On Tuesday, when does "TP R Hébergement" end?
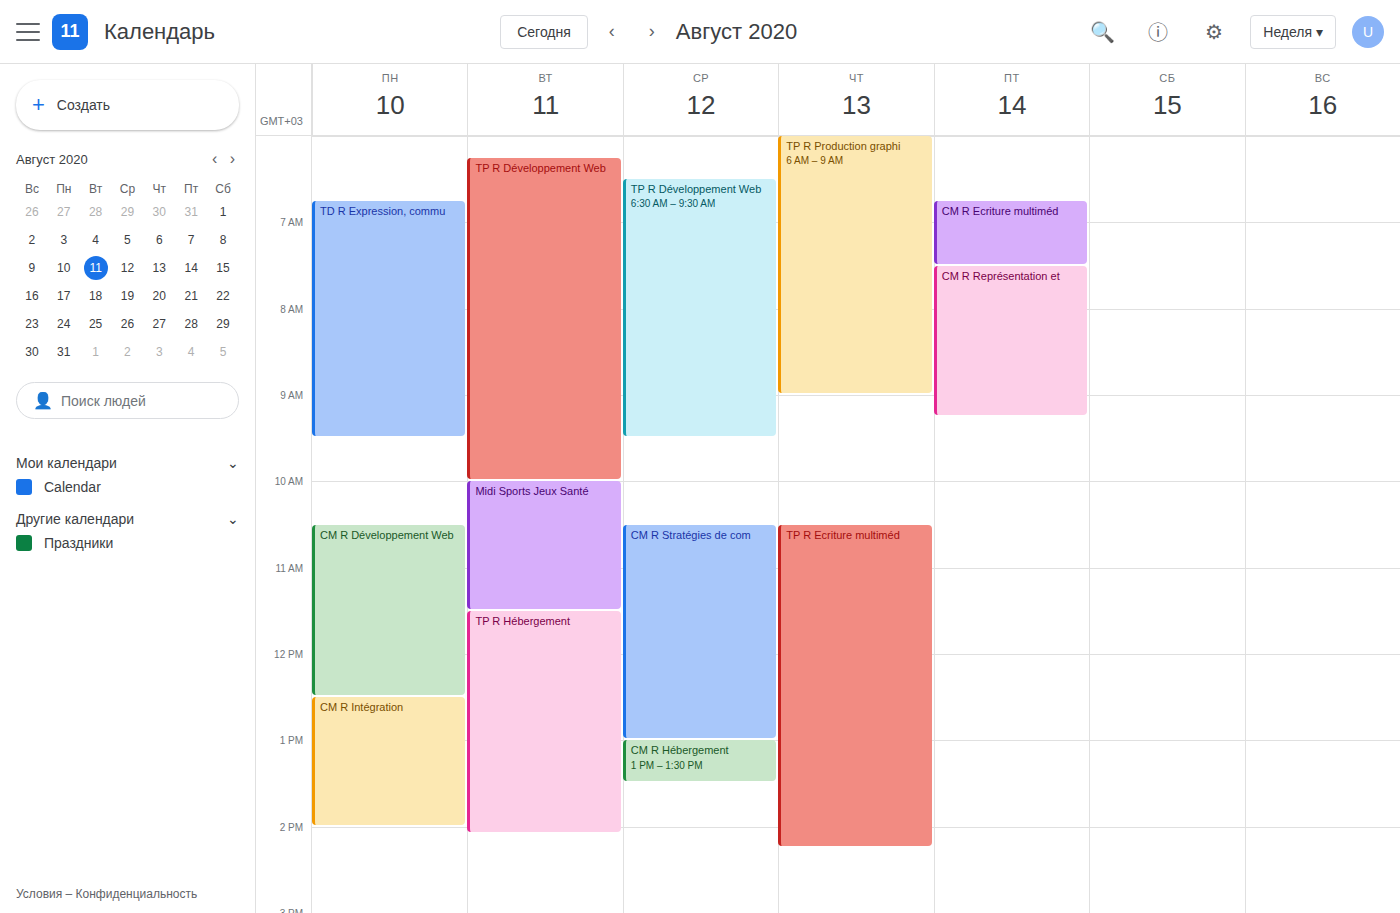
2:05 PM